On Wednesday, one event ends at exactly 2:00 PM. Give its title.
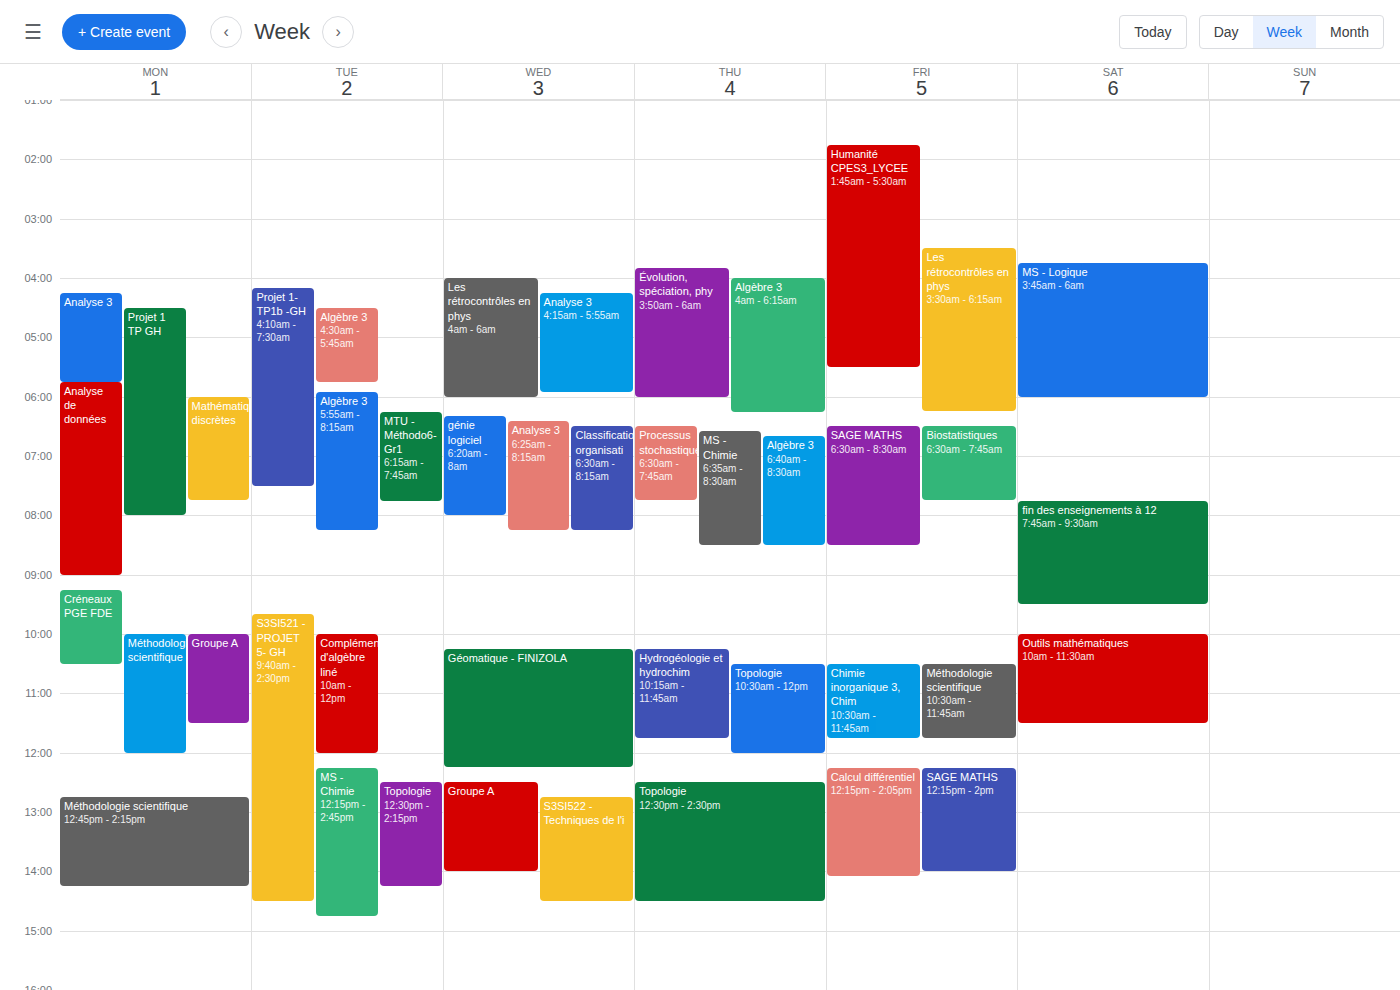
"Groupe A"